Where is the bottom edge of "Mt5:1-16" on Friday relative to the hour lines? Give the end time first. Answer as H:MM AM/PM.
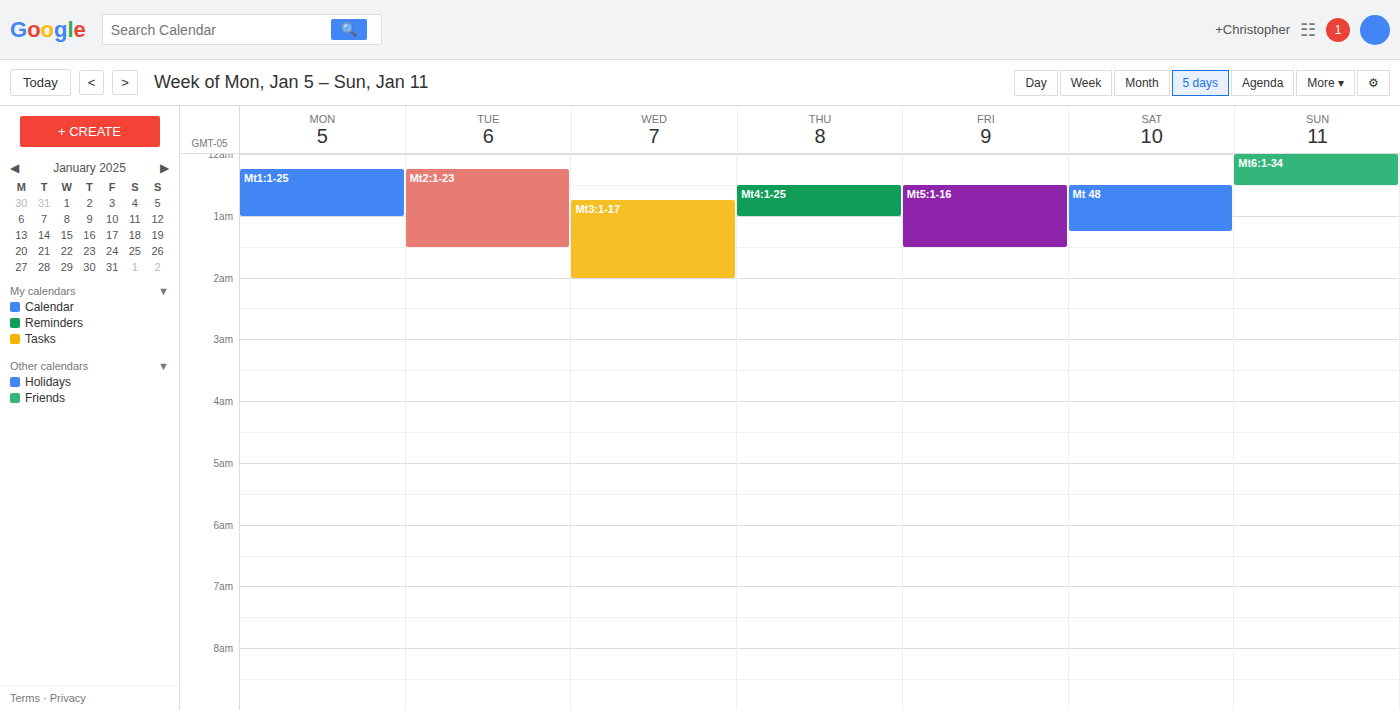
1:30 AM -- halfway between the 1 AM and 2 AM lines.